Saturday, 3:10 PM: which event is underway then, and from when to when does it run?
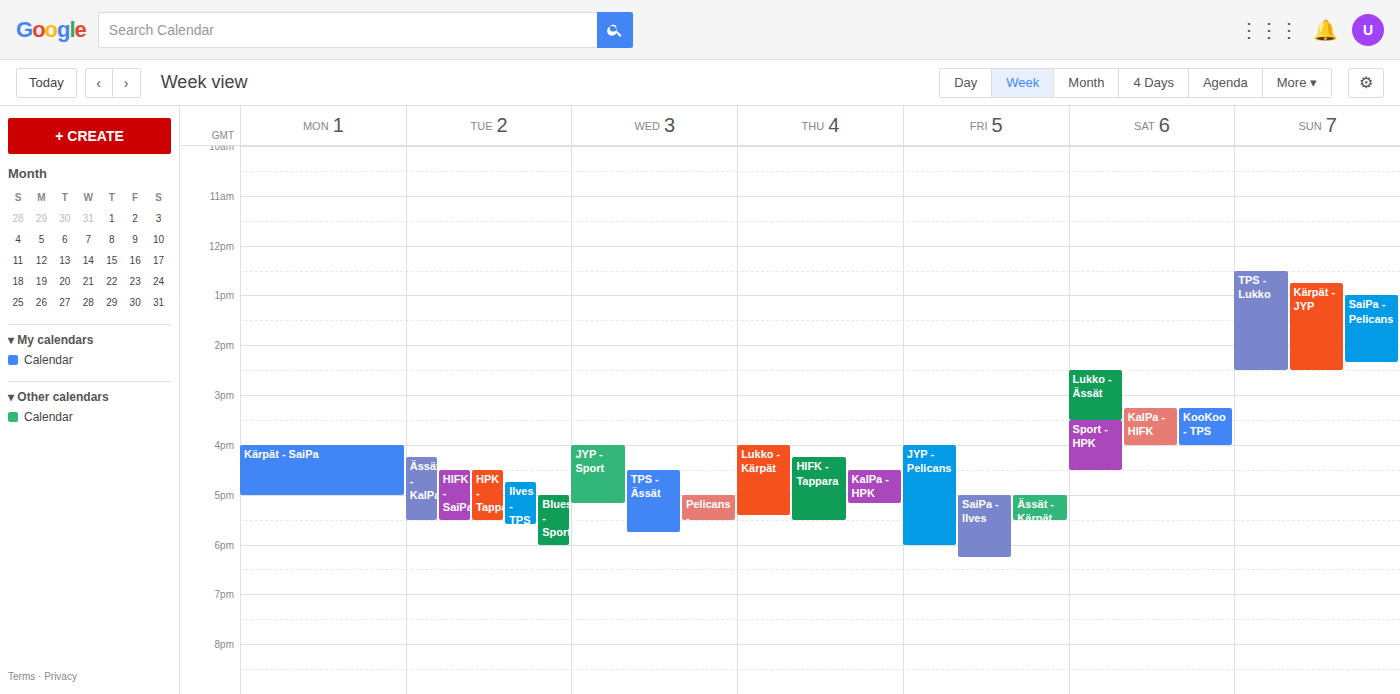
"Lukko - Ässät", 2:30 PM to 3:30 PM